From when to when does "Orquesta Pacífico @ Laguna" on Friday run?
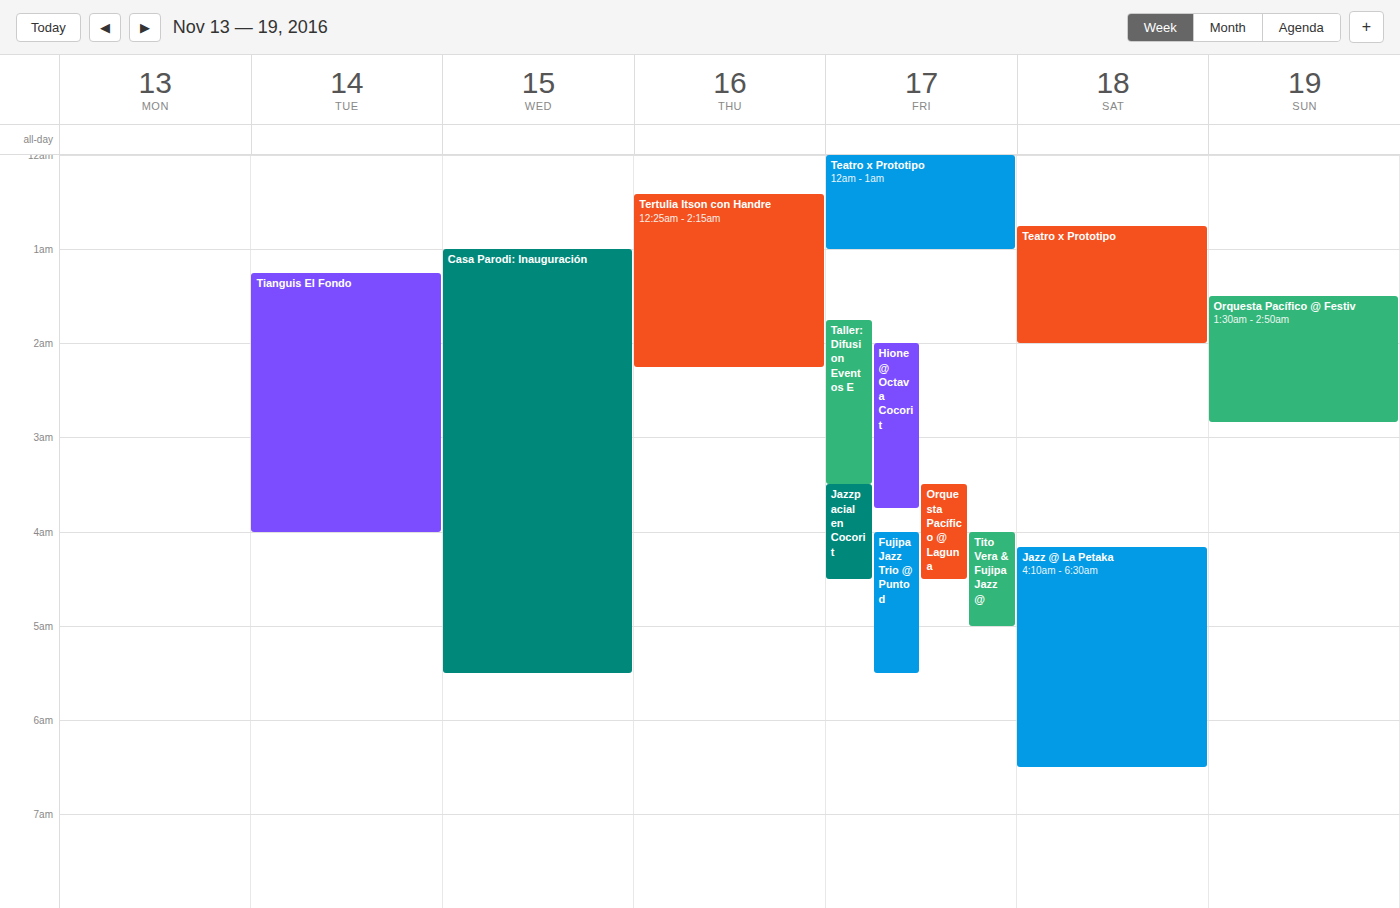
03:30 to 04:30